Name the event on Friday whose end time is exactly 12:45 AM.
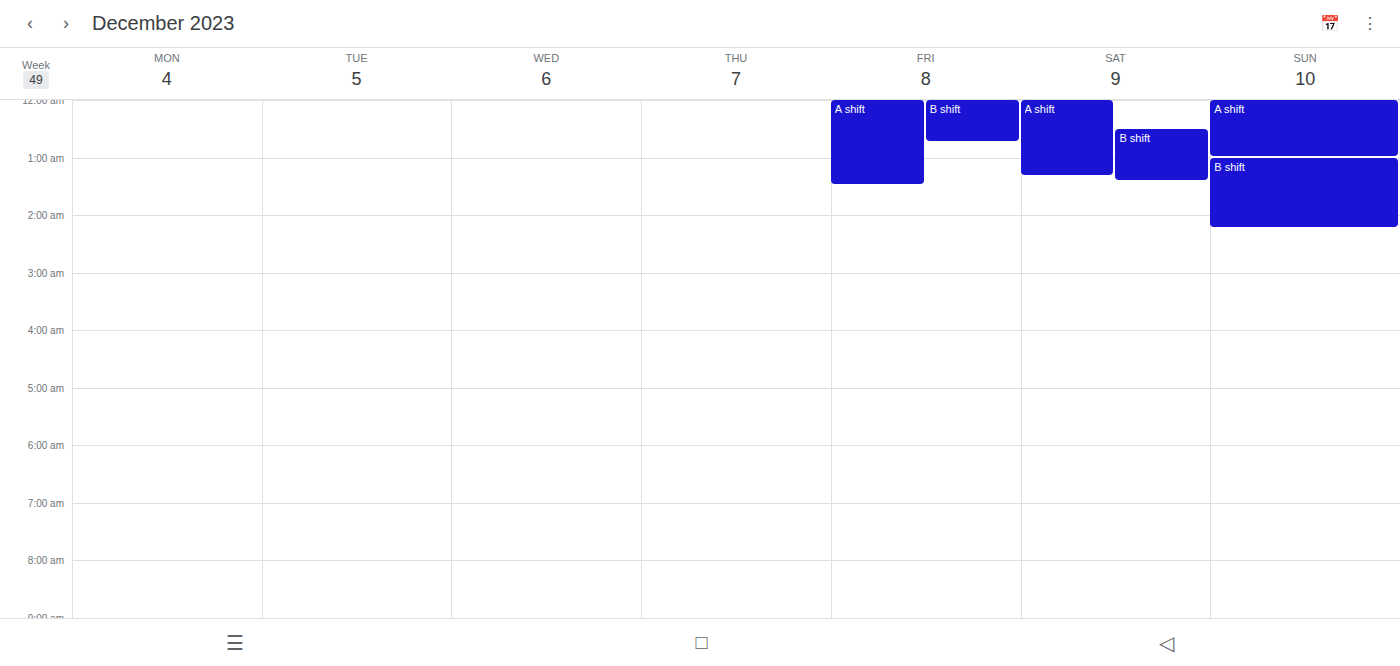
"B shift"